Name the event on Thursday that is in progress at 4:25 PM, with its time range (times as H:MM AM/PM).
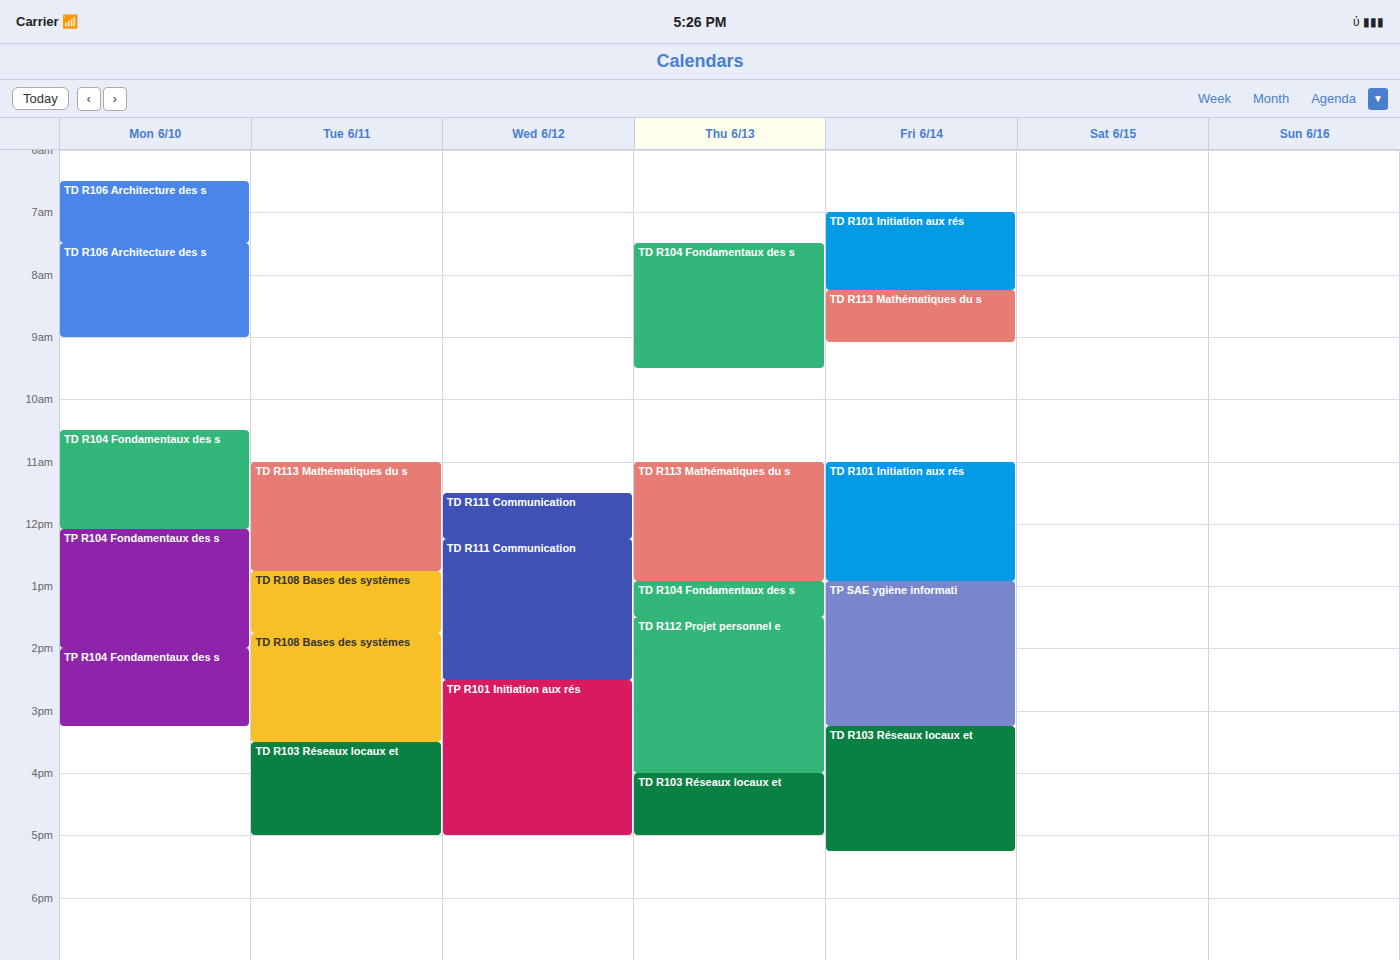
"TD R103 Réseaux locaux et", 4:00 PM to 5:00 PM